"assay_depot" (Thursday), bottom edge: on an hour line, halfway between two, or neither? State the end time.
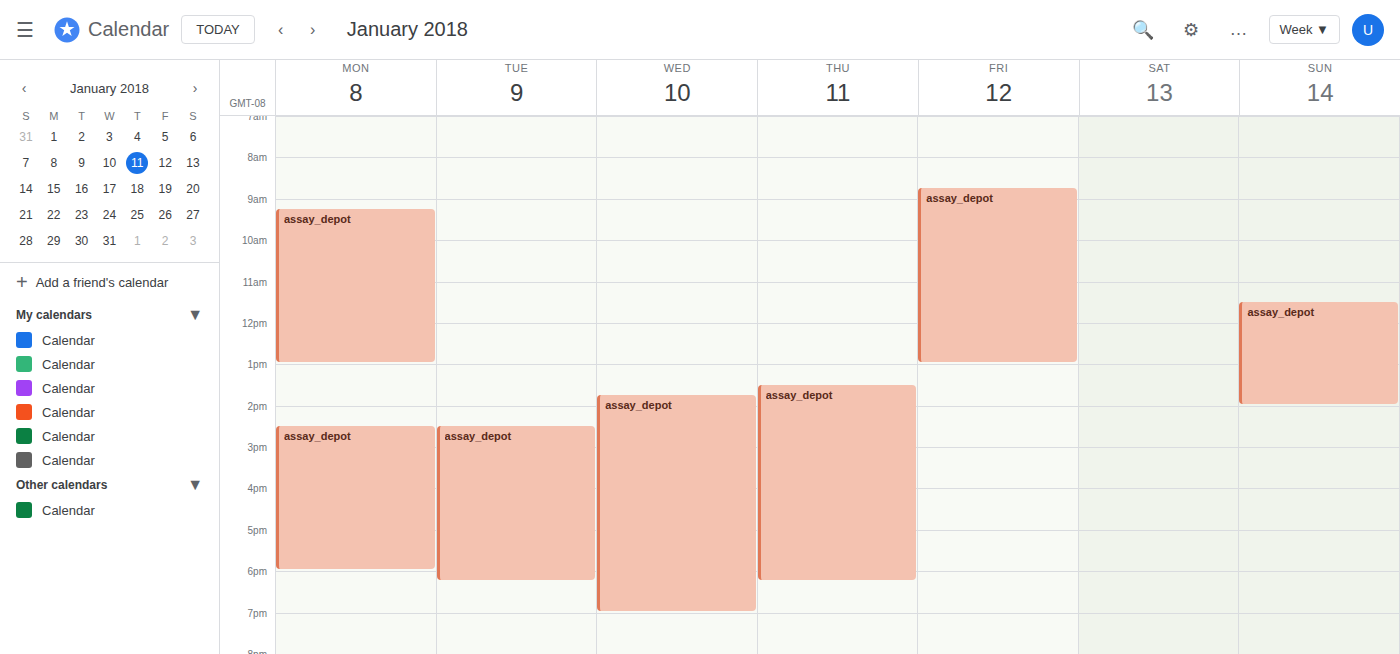
6:15 PM -- neither: a quarter of the way from the 6 PM line to the 7 PM line.